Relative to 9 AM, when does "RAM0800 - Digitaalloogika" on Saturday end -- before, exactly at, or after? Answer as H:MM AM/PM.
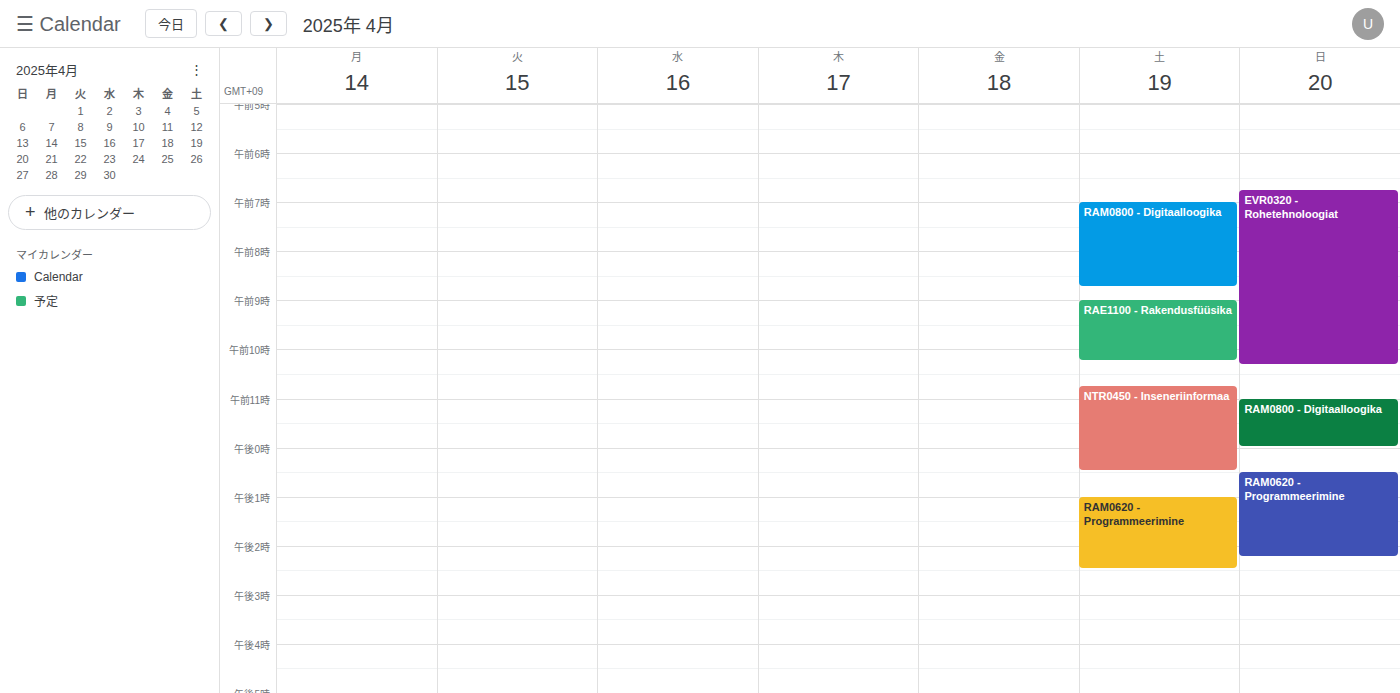
8:45 AM -- before 9 AM, 15 minutes above the 9 AM line.